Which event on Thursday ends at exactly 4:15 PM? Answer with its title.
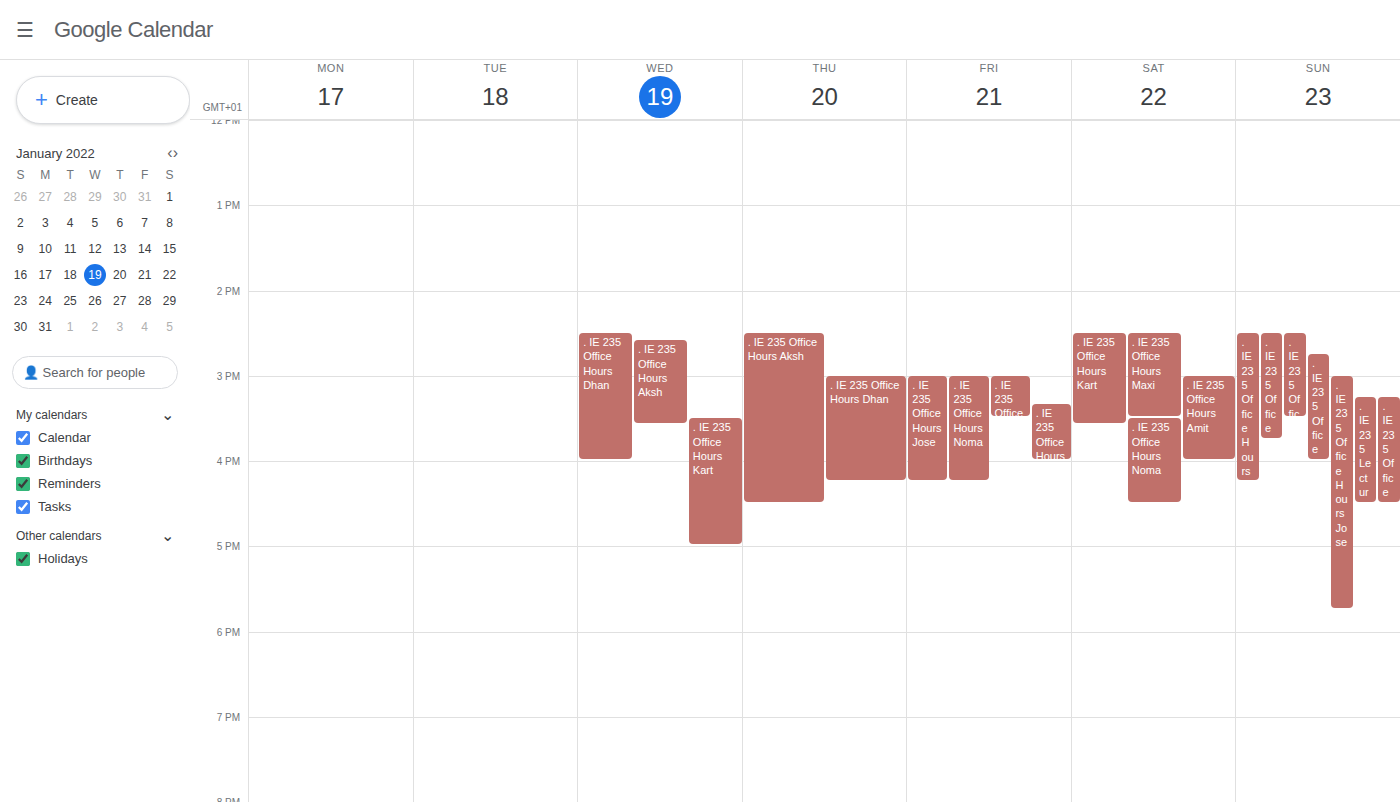
". IE 235 Office Hours Dhan"